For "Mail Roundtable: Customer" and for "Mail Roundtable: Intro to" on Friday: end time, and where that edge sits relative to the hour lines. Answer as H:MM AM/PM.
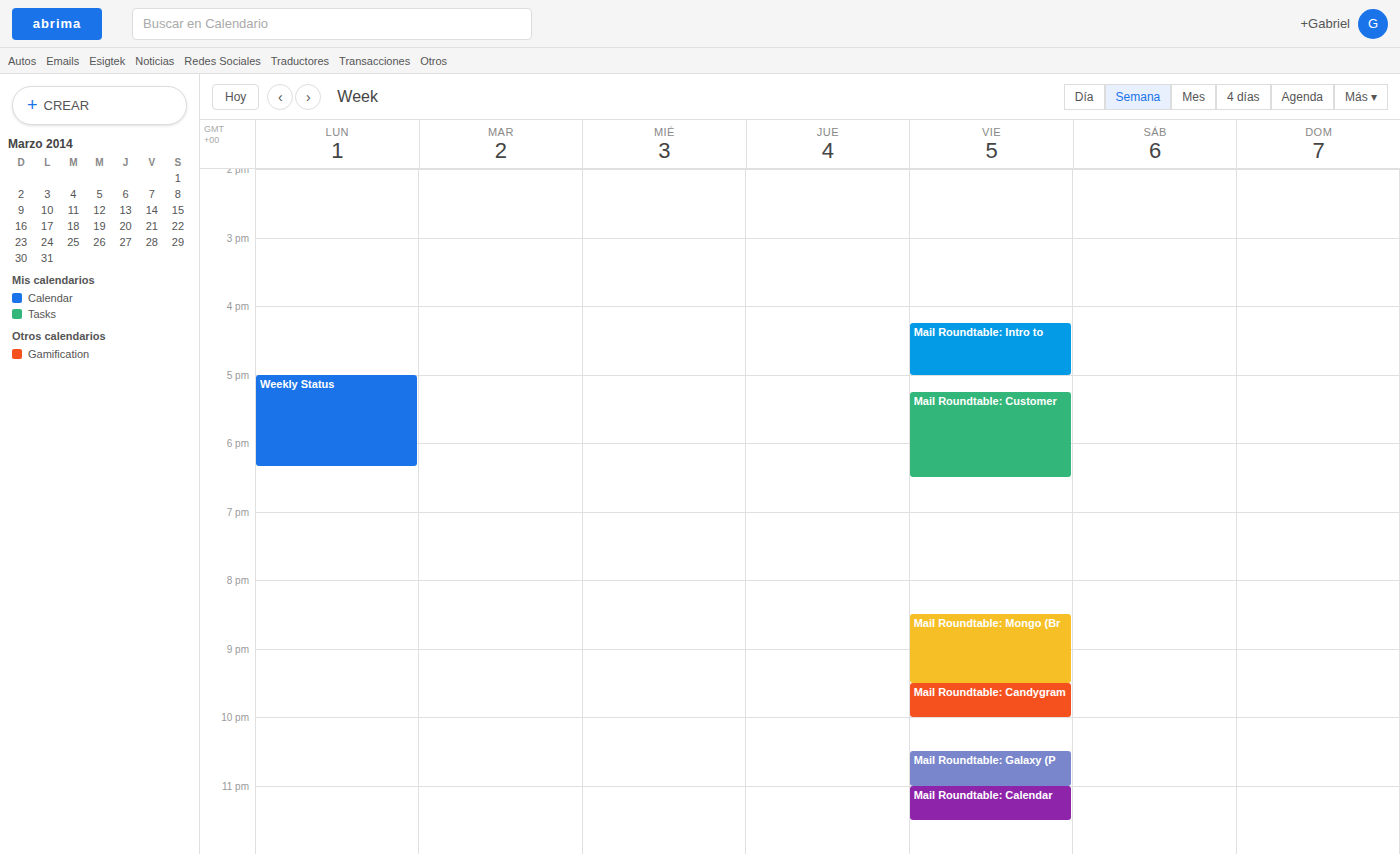
"Mail Roundtable: Customer": 6:30 PM, halfway between the 6 PM and 7 PM lines. "Mail Roundtable: Intro to": 5:00 PM, exactly on the 5 PM line.